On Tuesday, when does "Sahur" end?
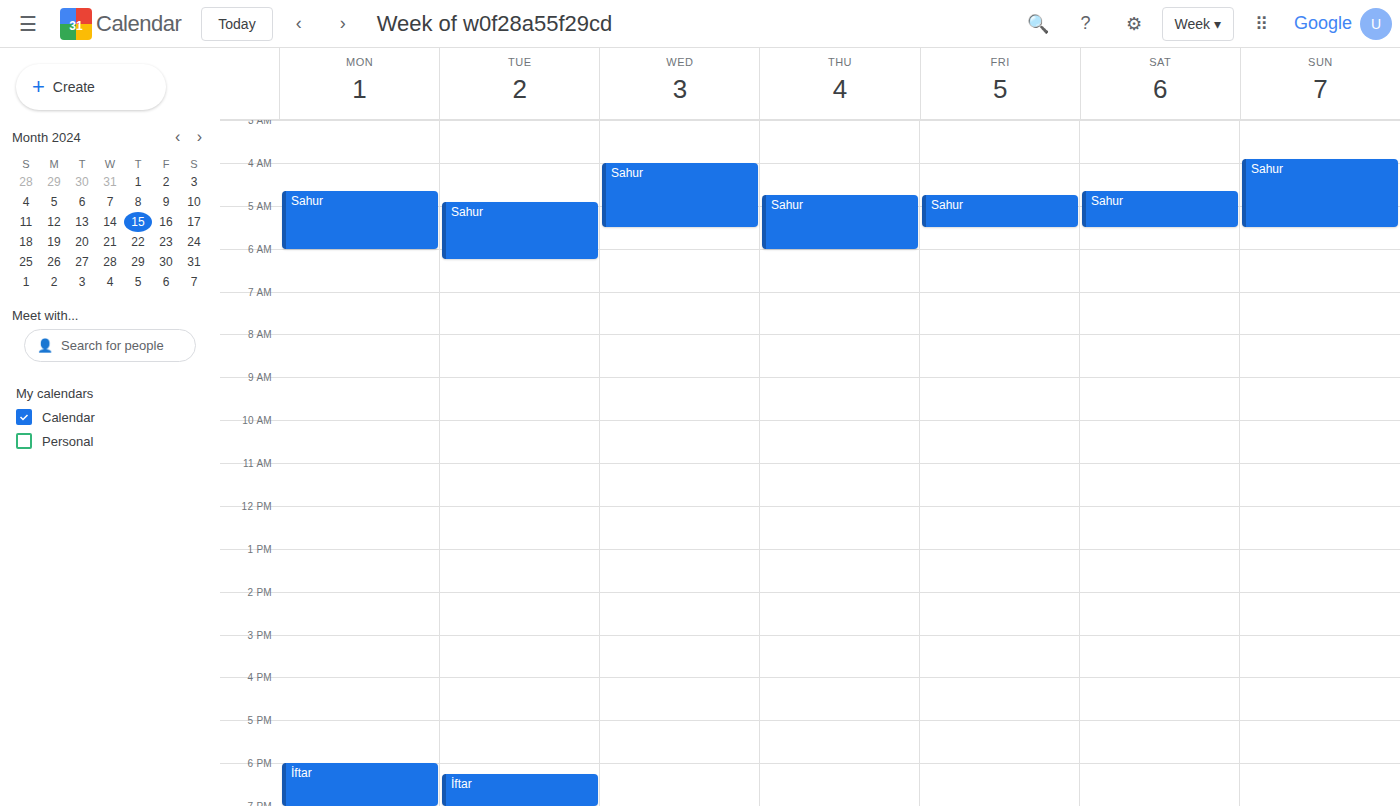
6:15 AM